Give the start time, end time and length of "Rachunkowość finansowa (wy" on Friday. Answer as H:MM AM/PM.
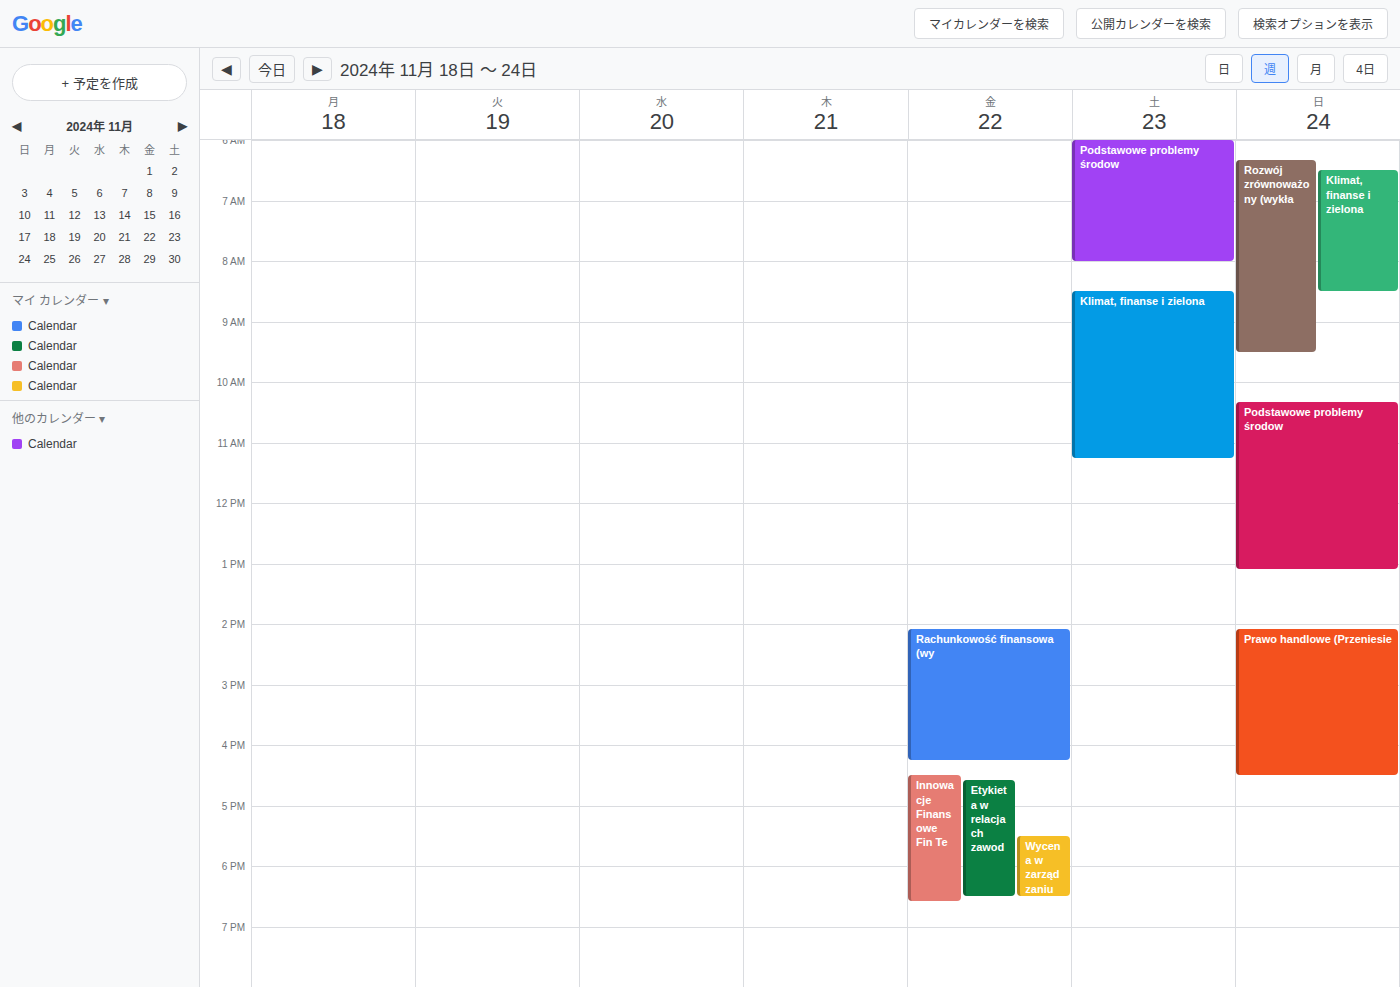
2:05 PM to 4:15 PM, 2 hours 10 minutes